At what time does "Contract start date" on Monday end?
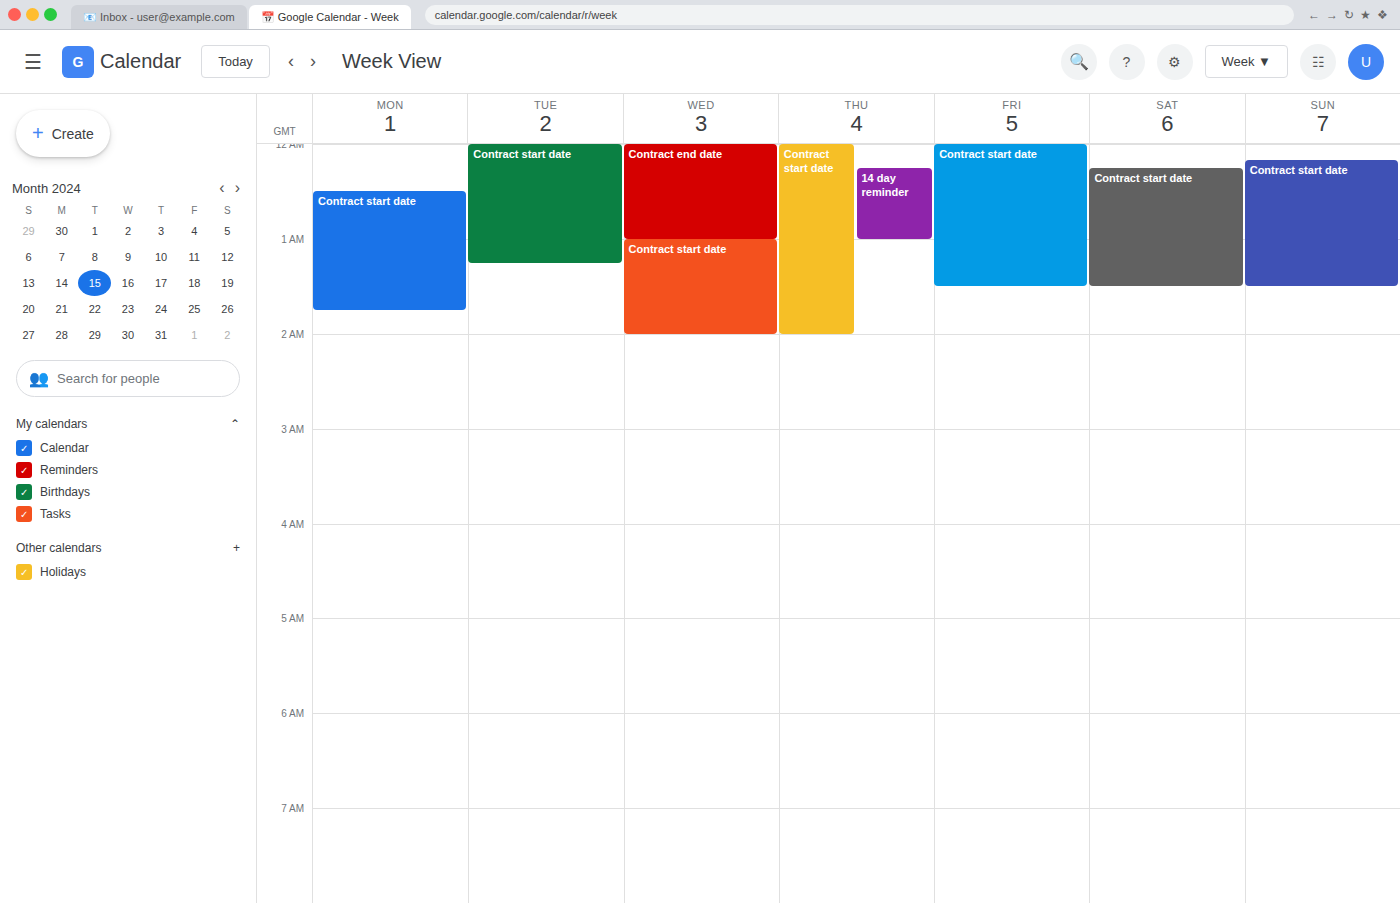
1:45 AM